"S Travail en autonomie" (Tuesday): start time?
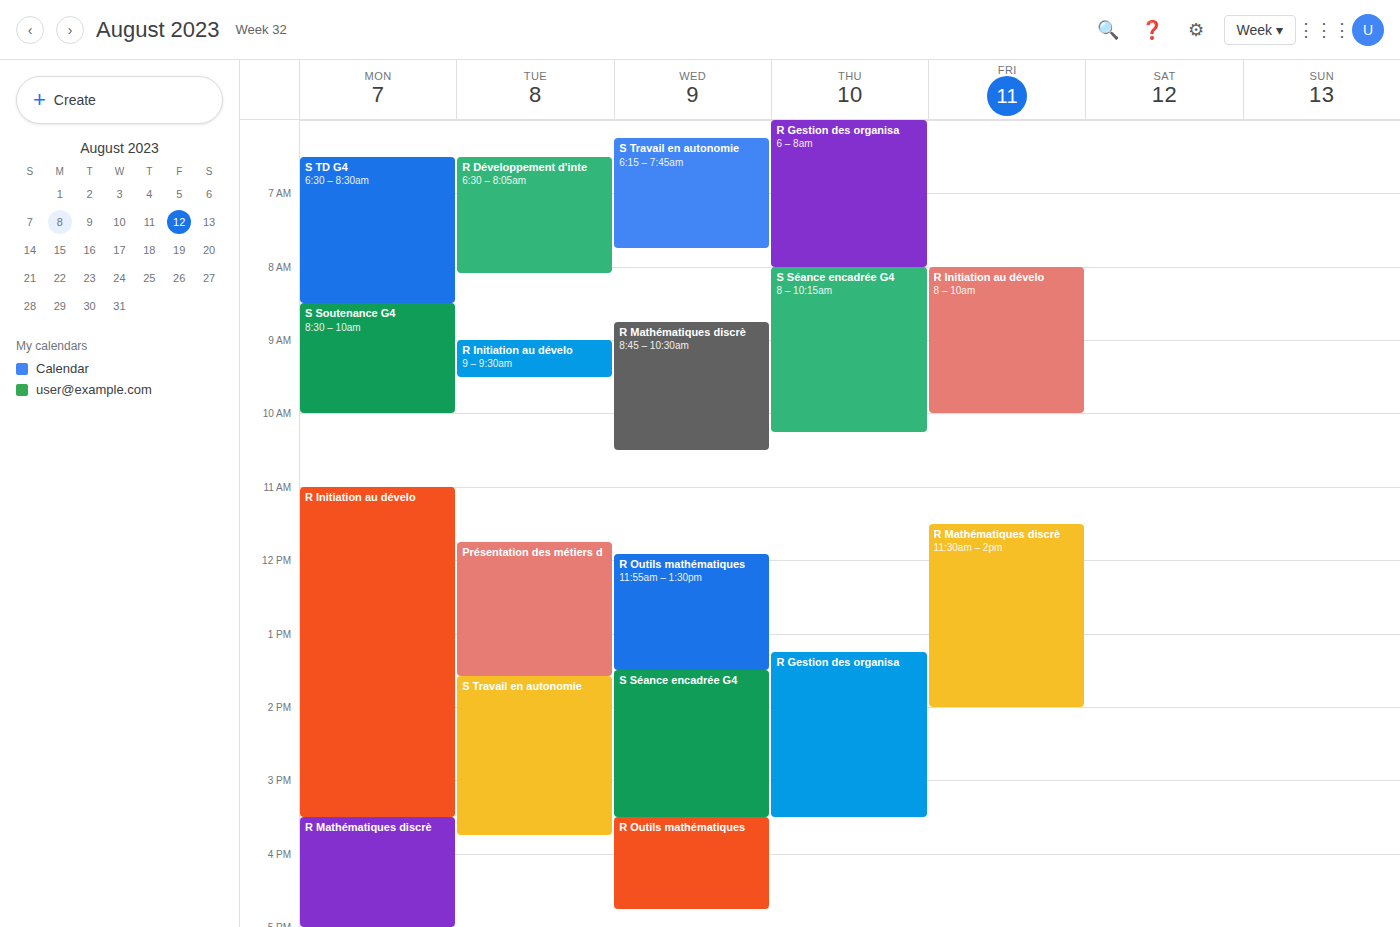
13:35